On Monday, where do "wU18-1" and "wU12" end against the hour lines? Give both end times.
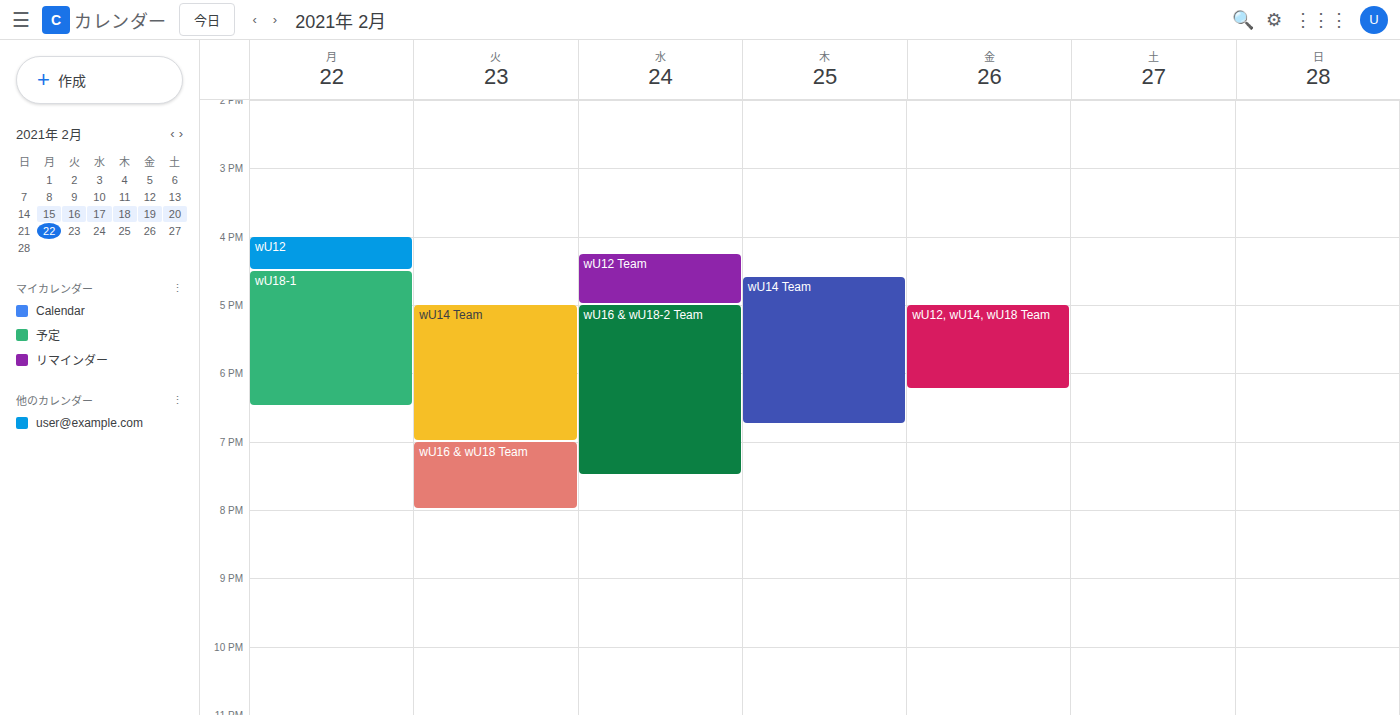
"wU18-1": 6:30 PM, halfway between the 6 PM and 7 PM lines. "wU12": 4:30 PM, halfway between the 4 PM and 5 PM lines.